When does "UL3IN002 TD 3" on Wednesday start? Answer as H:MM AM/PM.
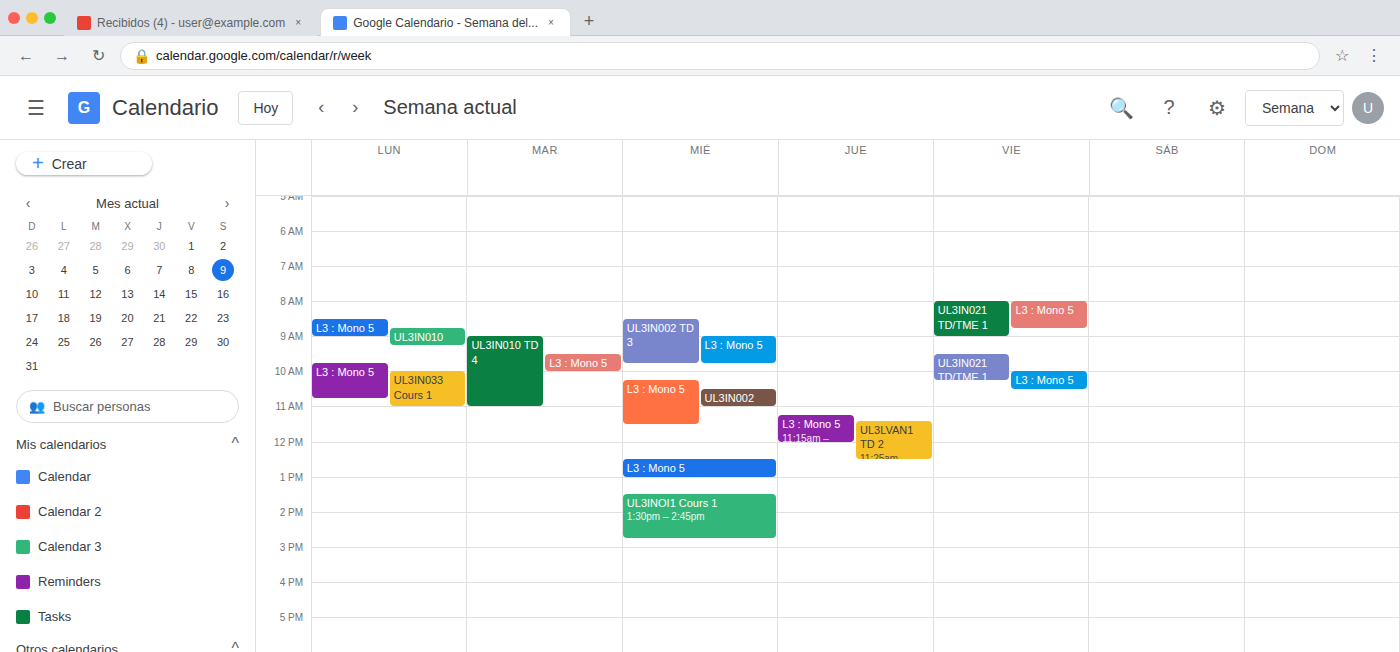
8:30 AM